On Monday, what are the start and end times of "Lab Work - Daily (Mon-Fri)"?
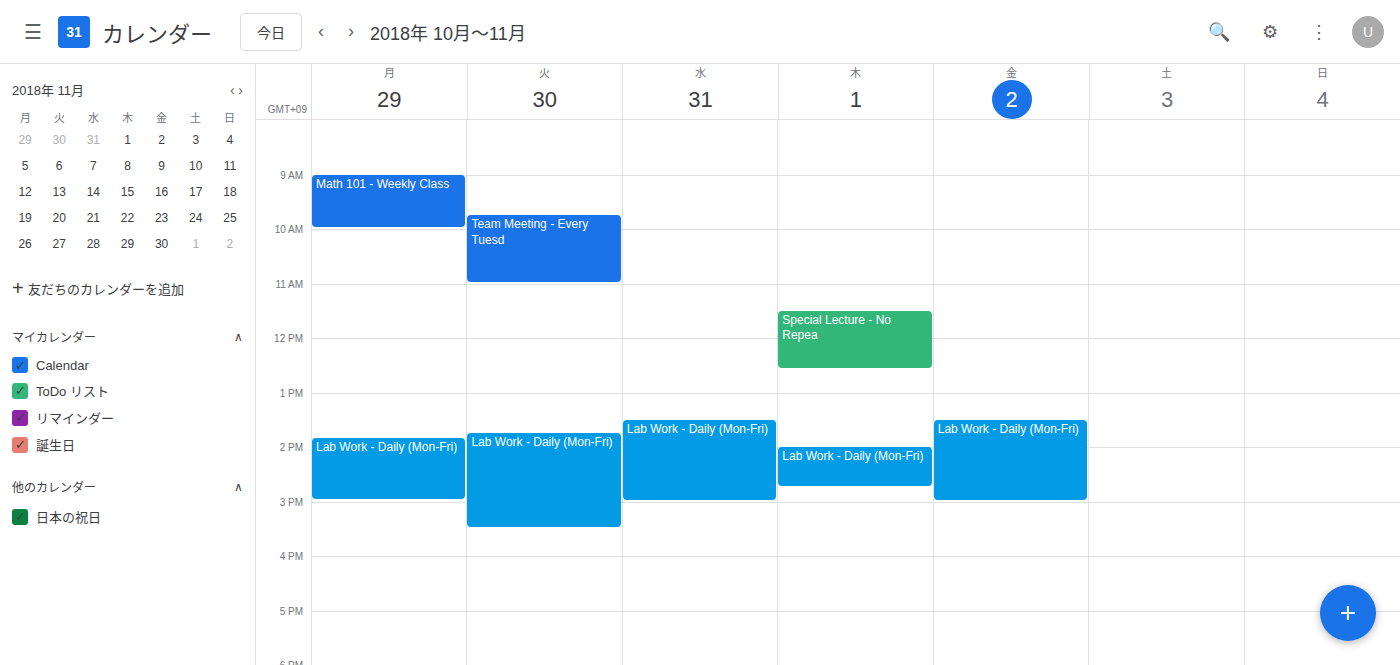
1:50 PM to 3:00 PM